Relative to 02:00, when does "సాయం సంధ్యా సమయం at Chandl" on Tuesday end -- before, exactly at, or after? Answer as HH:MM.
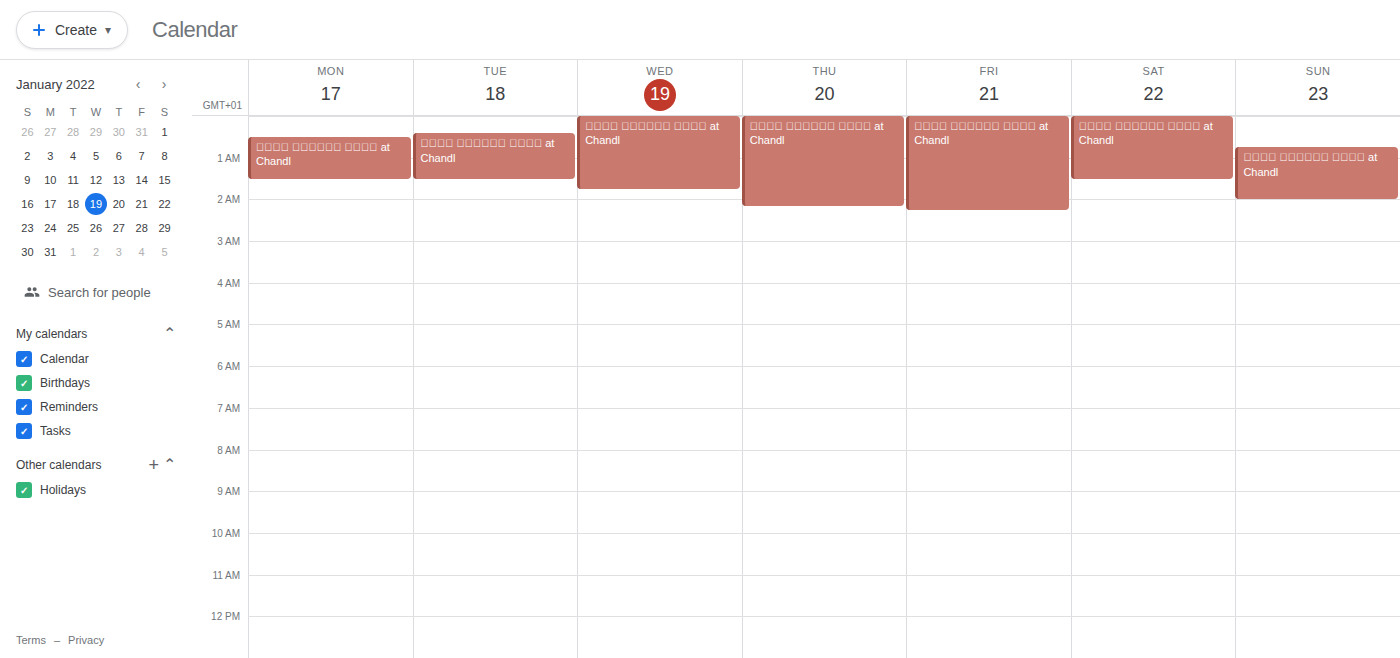
01:30 -- before 02:00, 30 minutes above the 02:00 line.